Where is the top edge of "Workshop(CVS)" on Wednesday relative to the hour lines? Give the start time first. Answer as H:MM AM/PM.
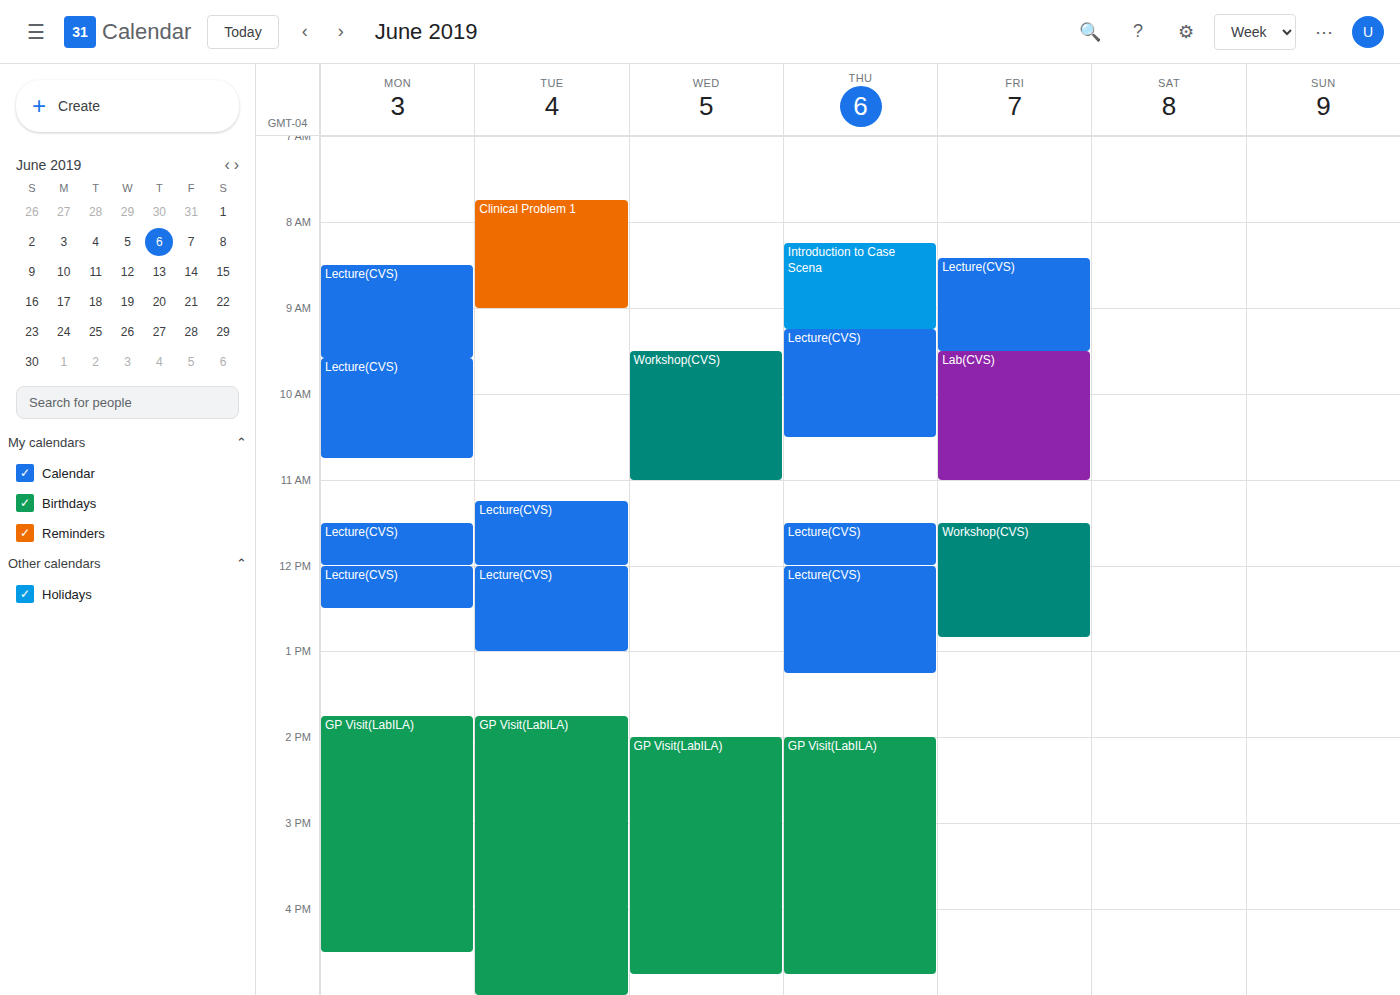
9:30 AM -- halfway between the 9 AM and 10 AM lines.